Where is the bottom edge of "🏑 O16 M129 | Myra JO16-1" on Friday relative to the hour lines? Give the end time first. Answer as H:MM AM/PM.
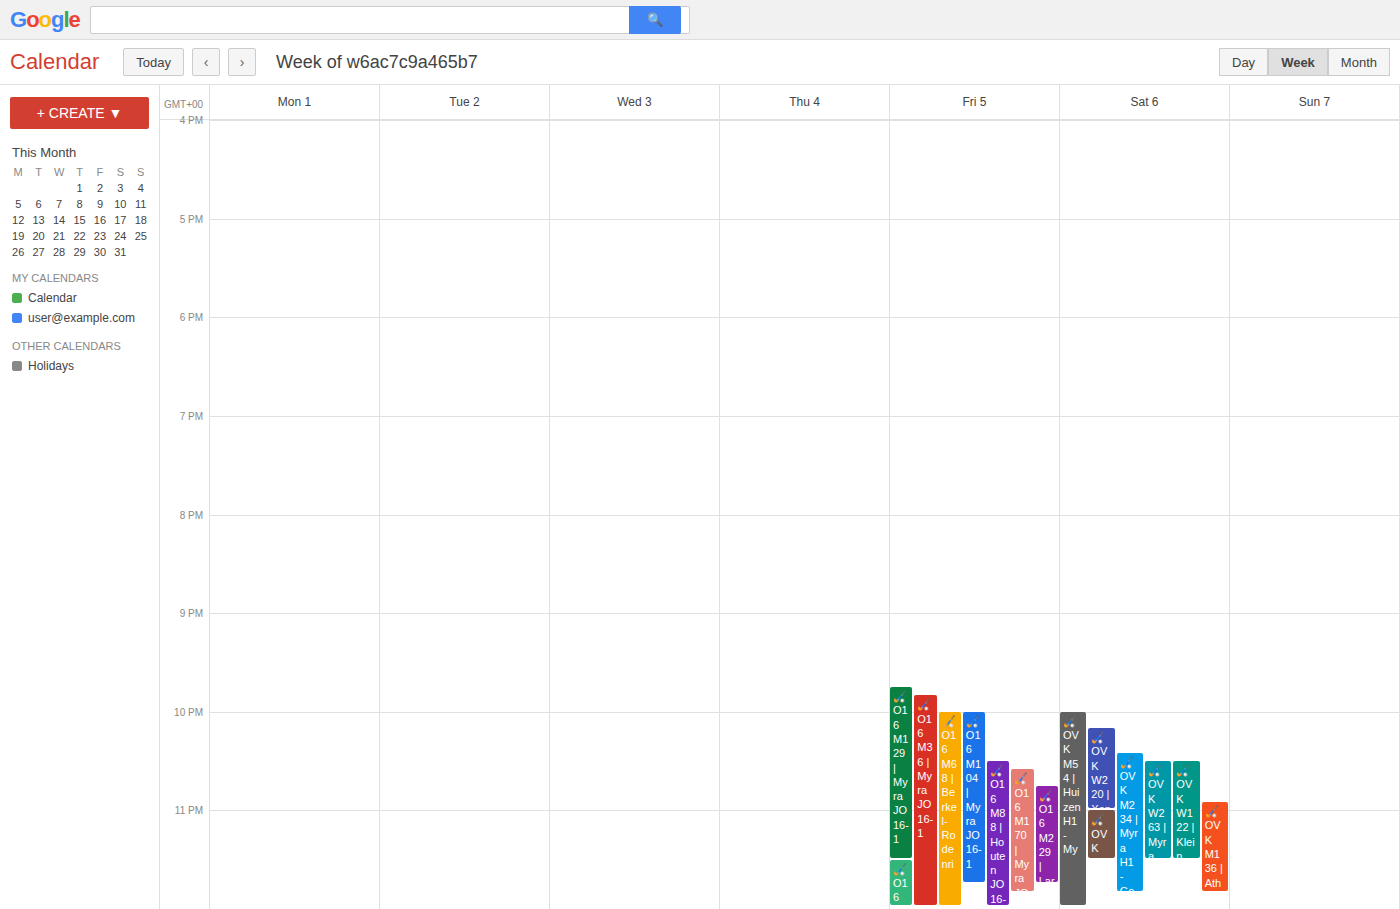
11:30 PM -- halfway between the 11 PM and 12 AM lines.